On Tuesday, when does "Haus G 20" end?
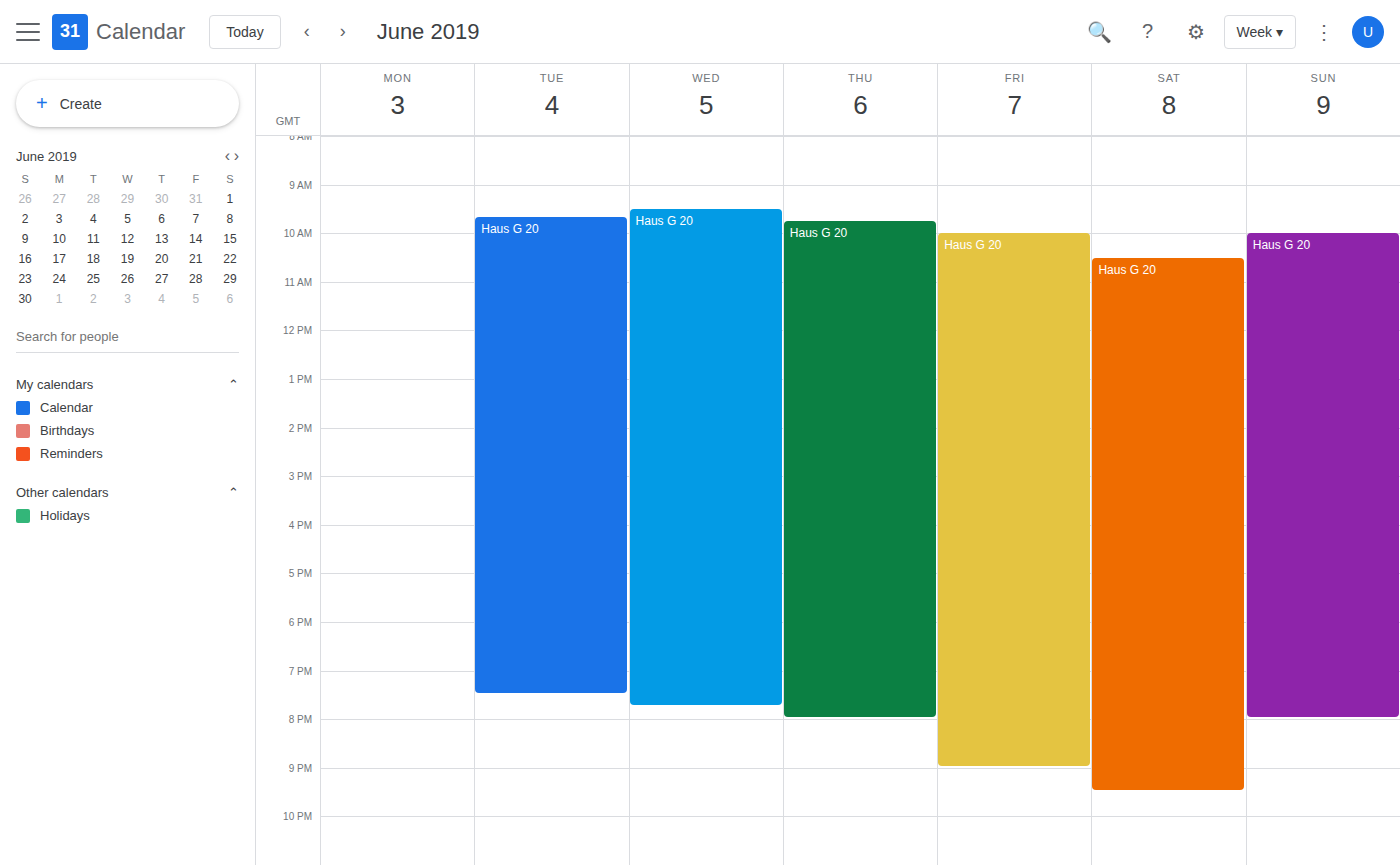
7:30 PM